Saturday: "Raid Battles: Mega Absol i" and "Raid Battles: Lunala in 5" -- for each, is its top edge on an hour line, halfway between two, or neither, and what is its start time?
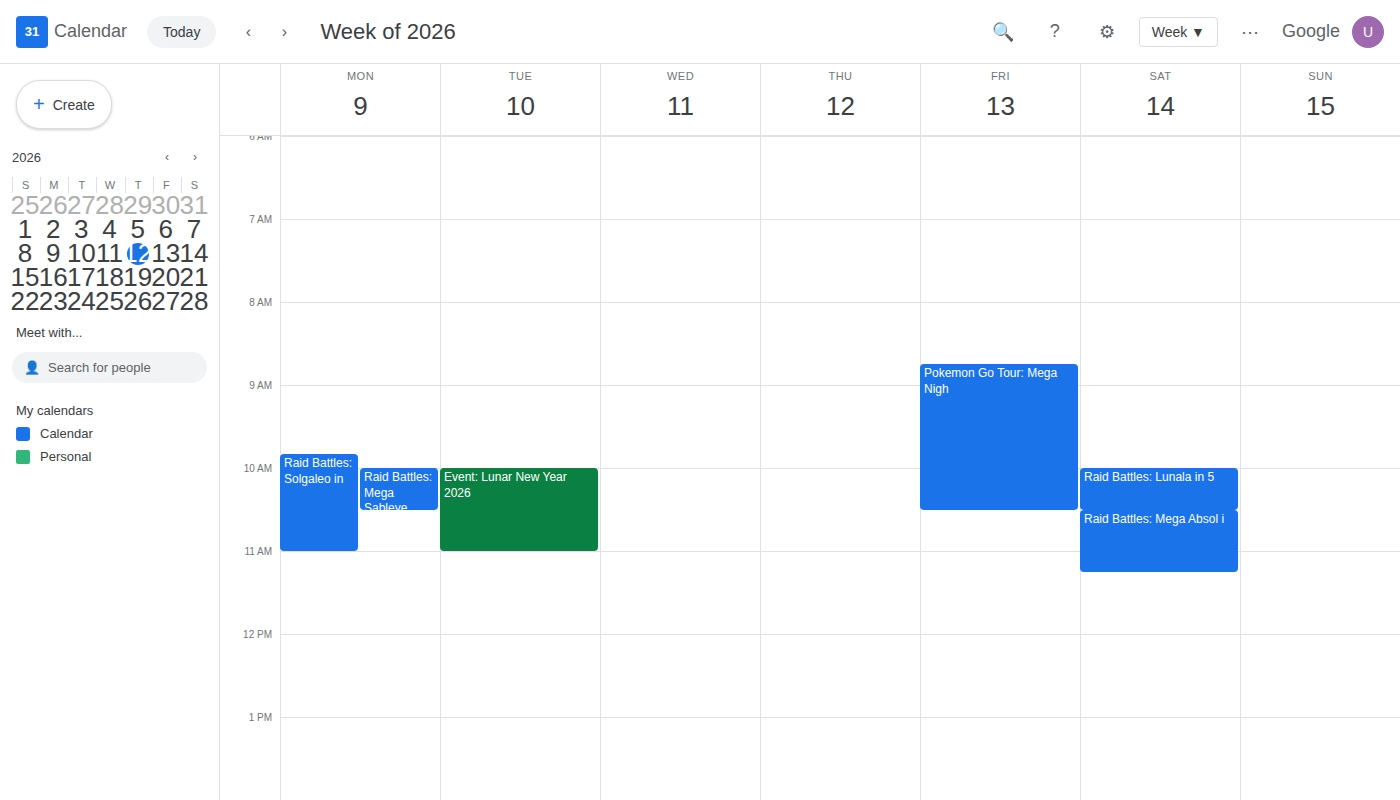
"Raid Battles: Mega Absol i": 10:30 AM, halfway between the 10 AM and 11 AM lines. "Raid Battles: Lunala in 5": 10:00 AM, exactly on the 10 AM line.